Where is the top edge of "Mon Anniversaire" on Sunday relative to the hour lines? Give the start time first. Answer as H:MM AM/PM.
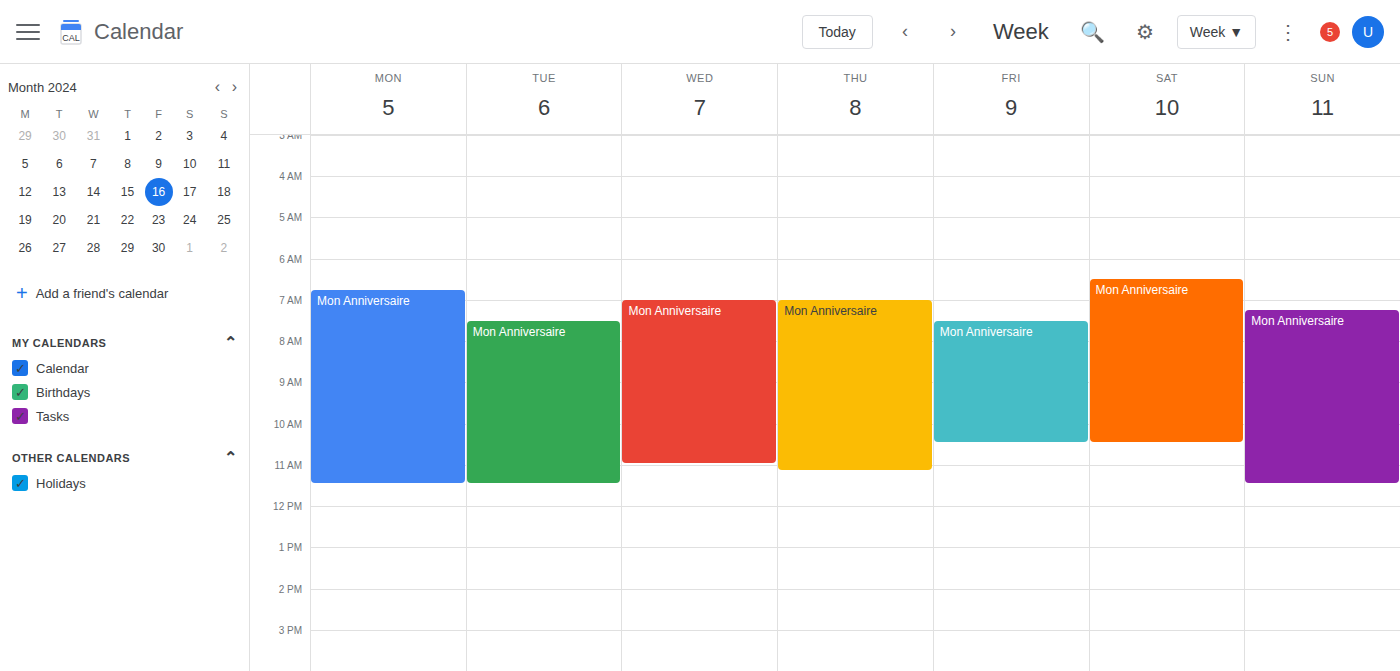
7:15 AM -- neither: a quarter of the way from the 7 AM line to the 8 AM line.